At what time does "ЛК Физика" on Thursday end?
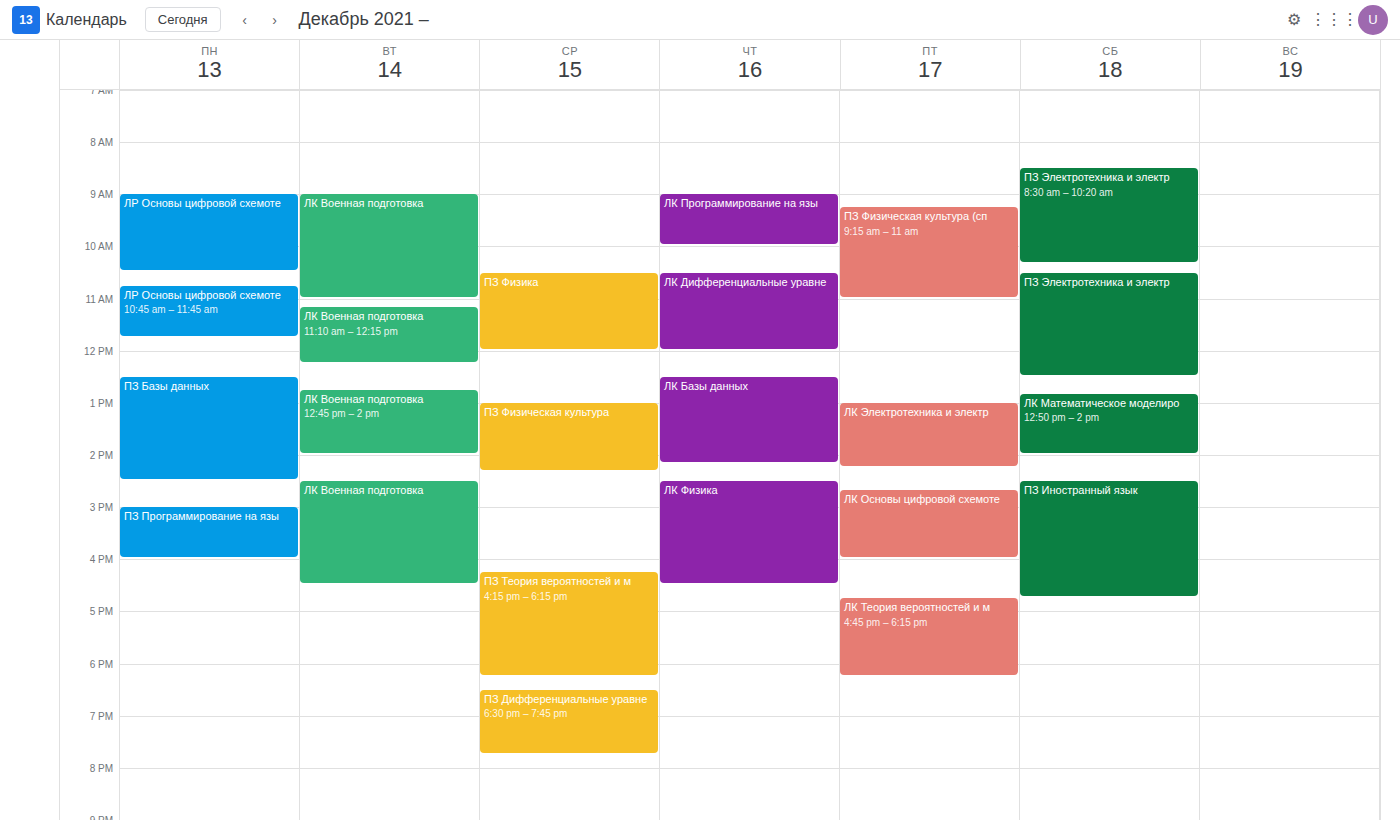
4:30 PM